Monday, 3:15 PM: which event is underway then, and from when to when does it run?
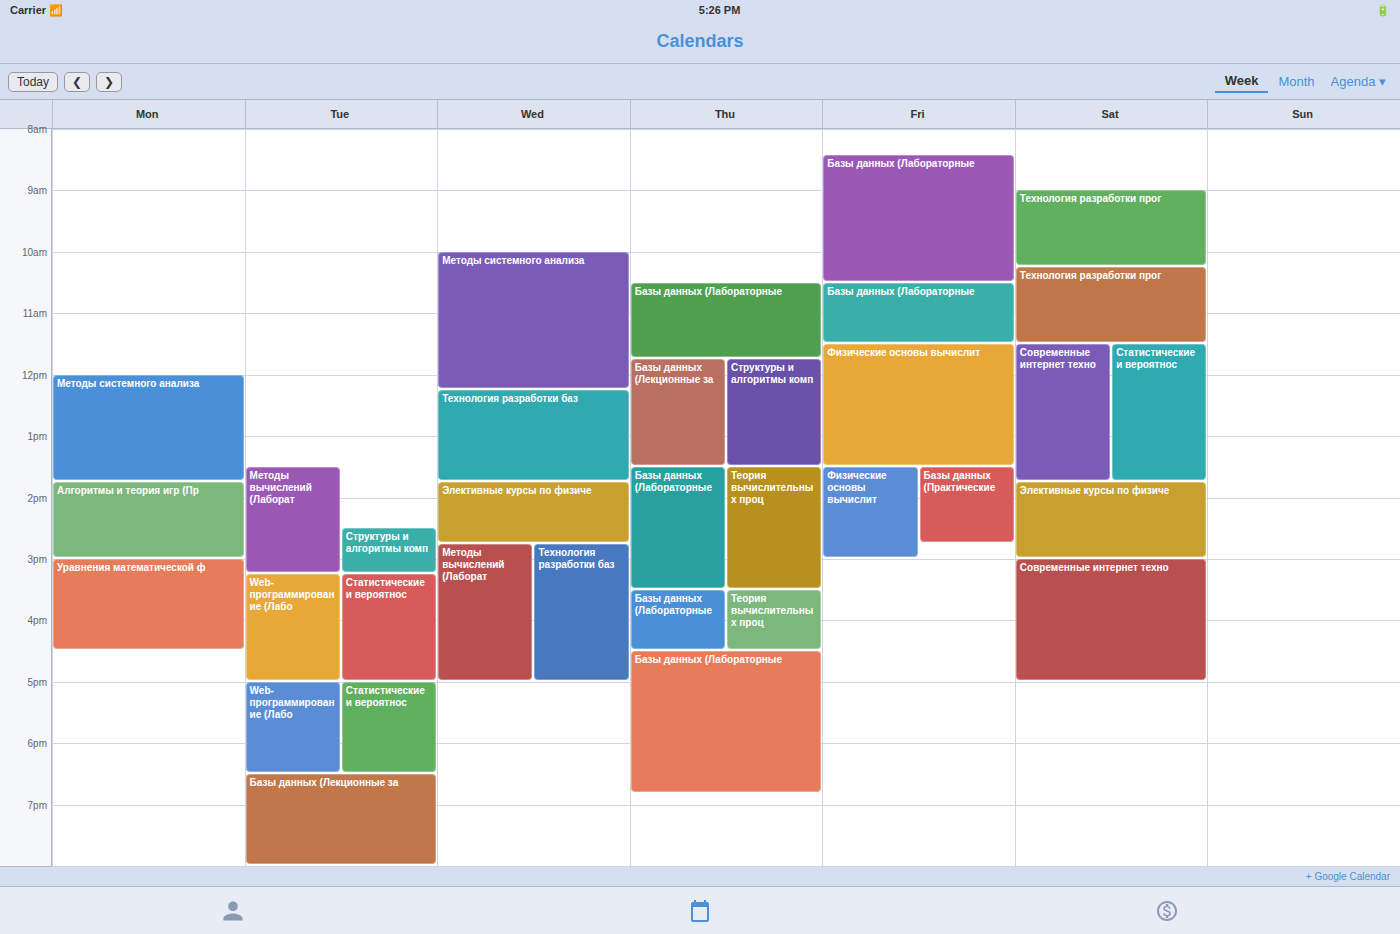
"Уравнения математической ф", 3:00 PM to 4:30 PM